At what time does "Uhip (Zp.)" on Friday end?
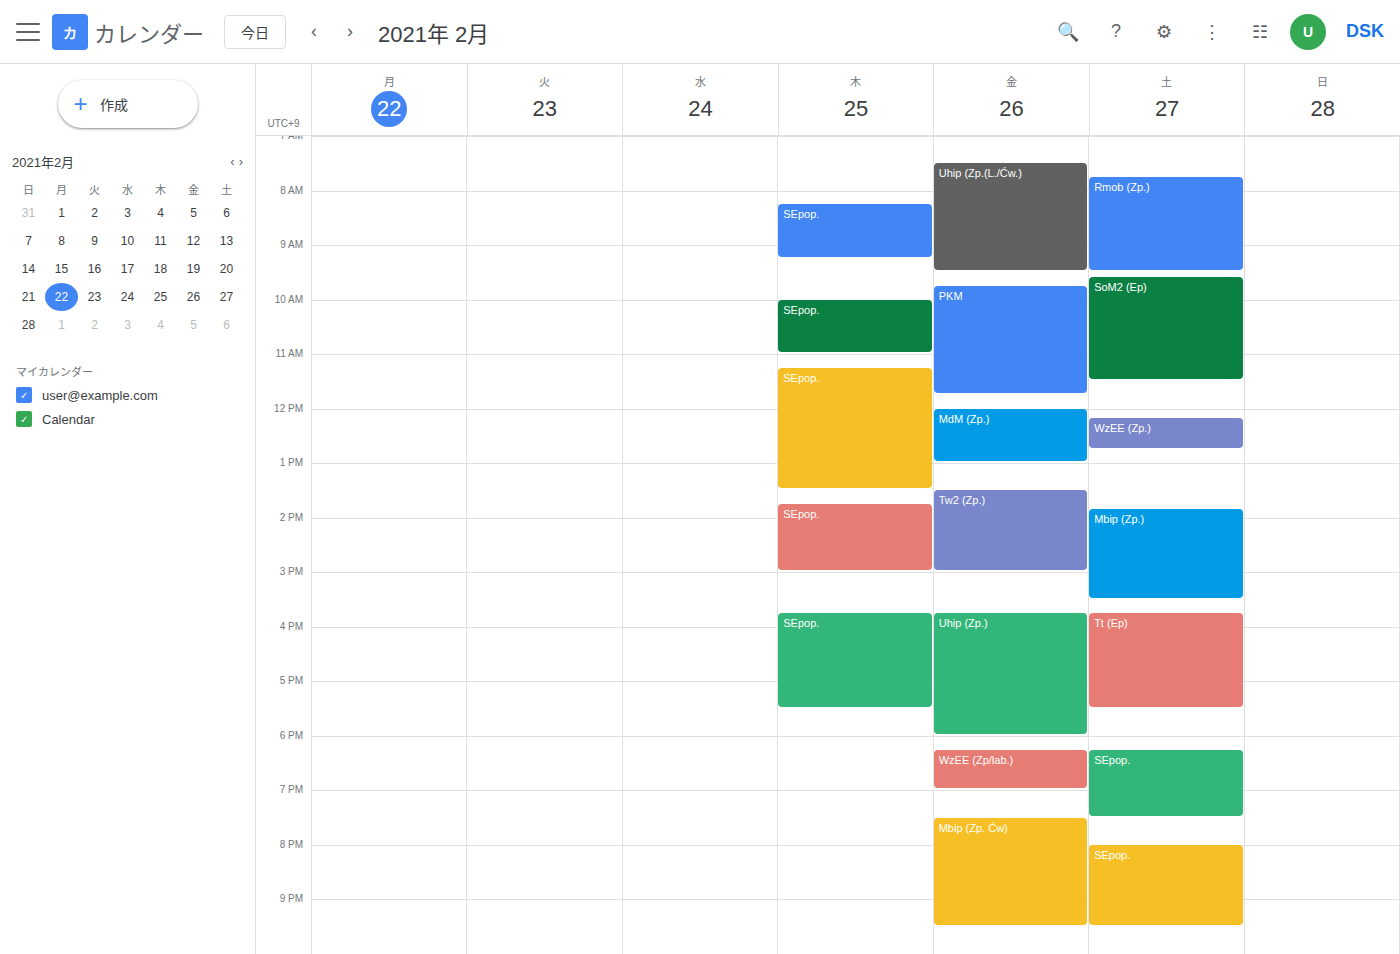
6:00 PM